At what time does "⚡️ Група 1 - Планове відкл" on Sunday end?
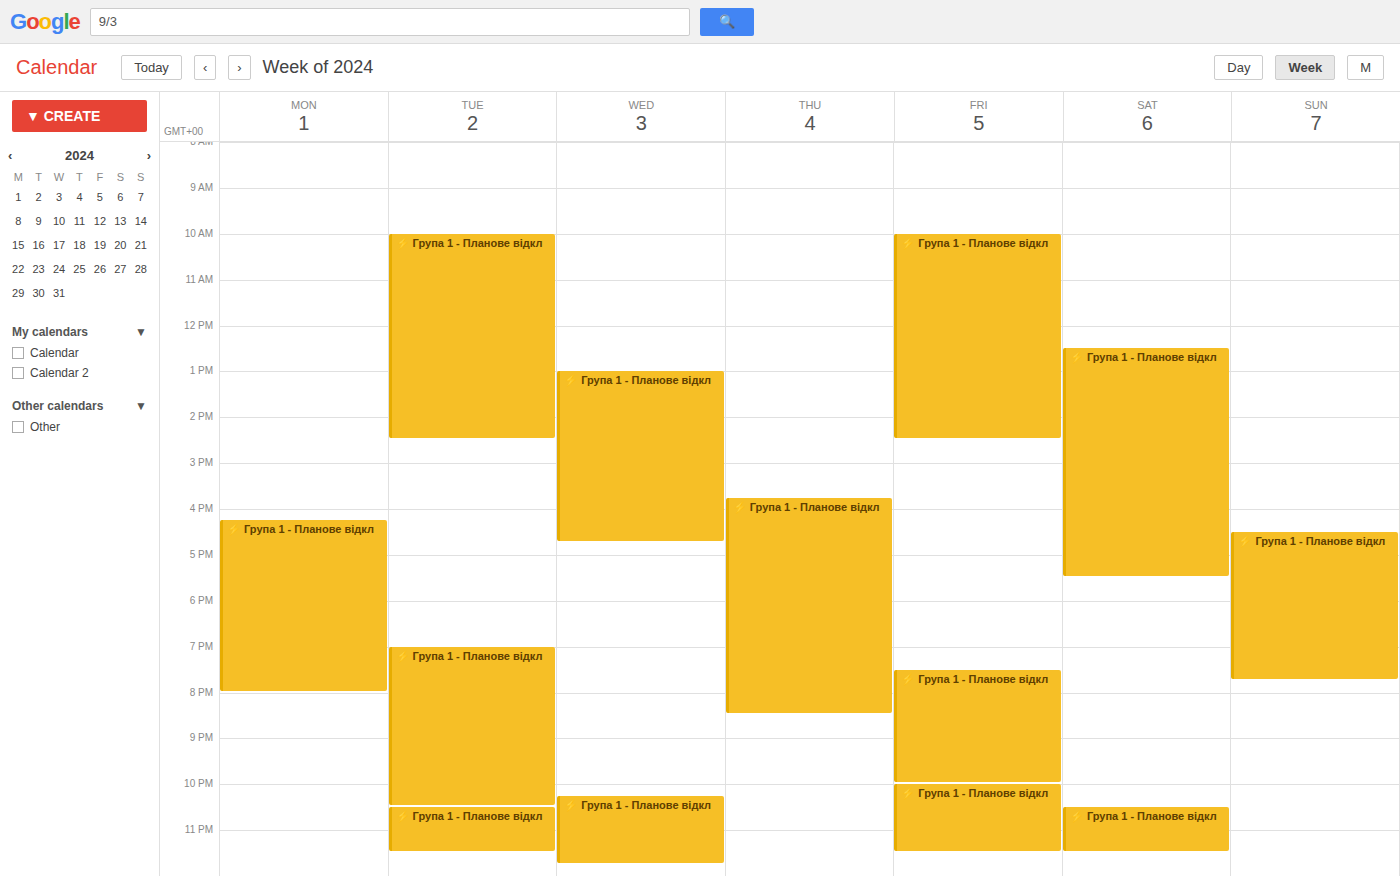
7:45 PM